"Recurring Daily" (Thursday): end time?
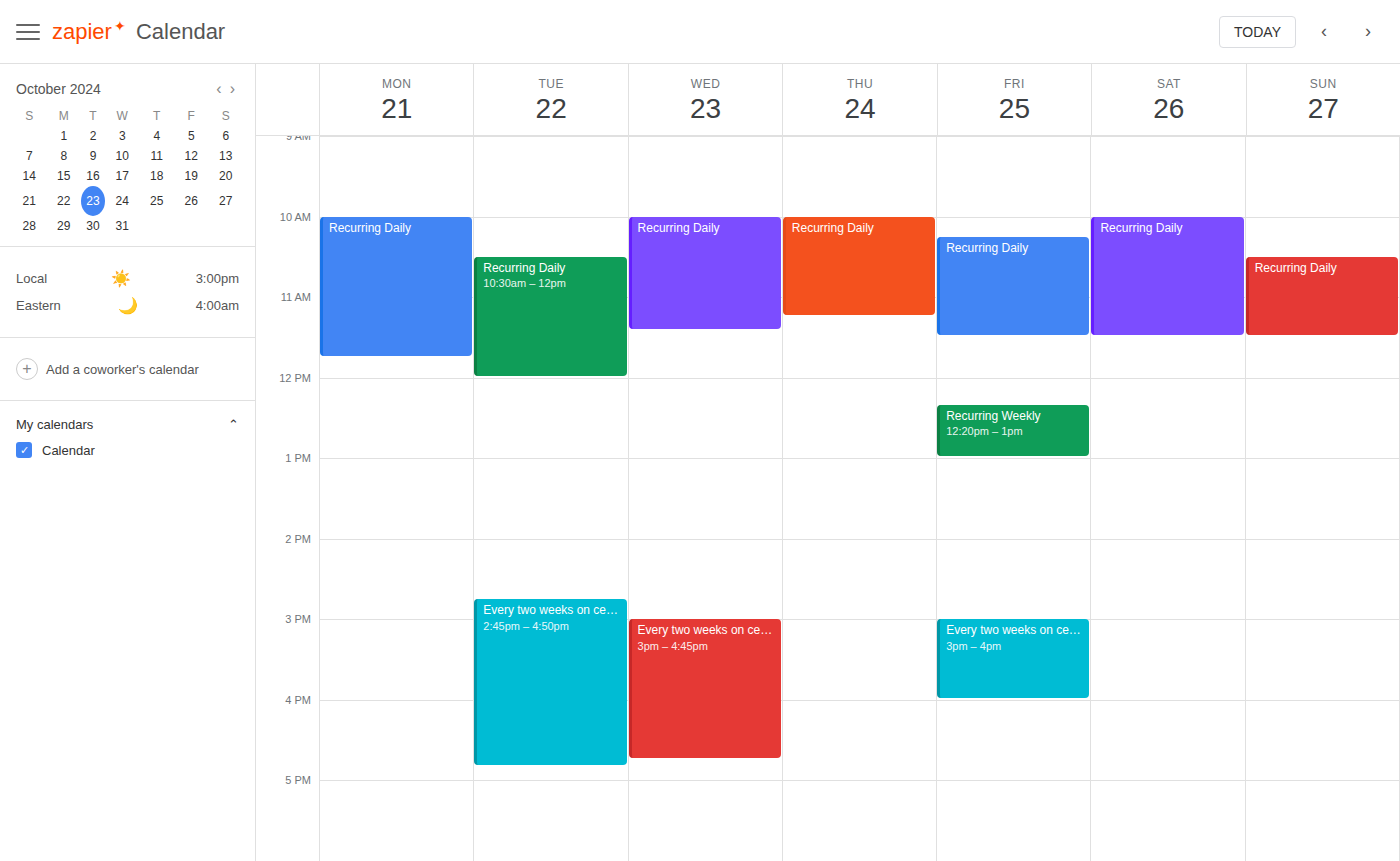
11:15 AM